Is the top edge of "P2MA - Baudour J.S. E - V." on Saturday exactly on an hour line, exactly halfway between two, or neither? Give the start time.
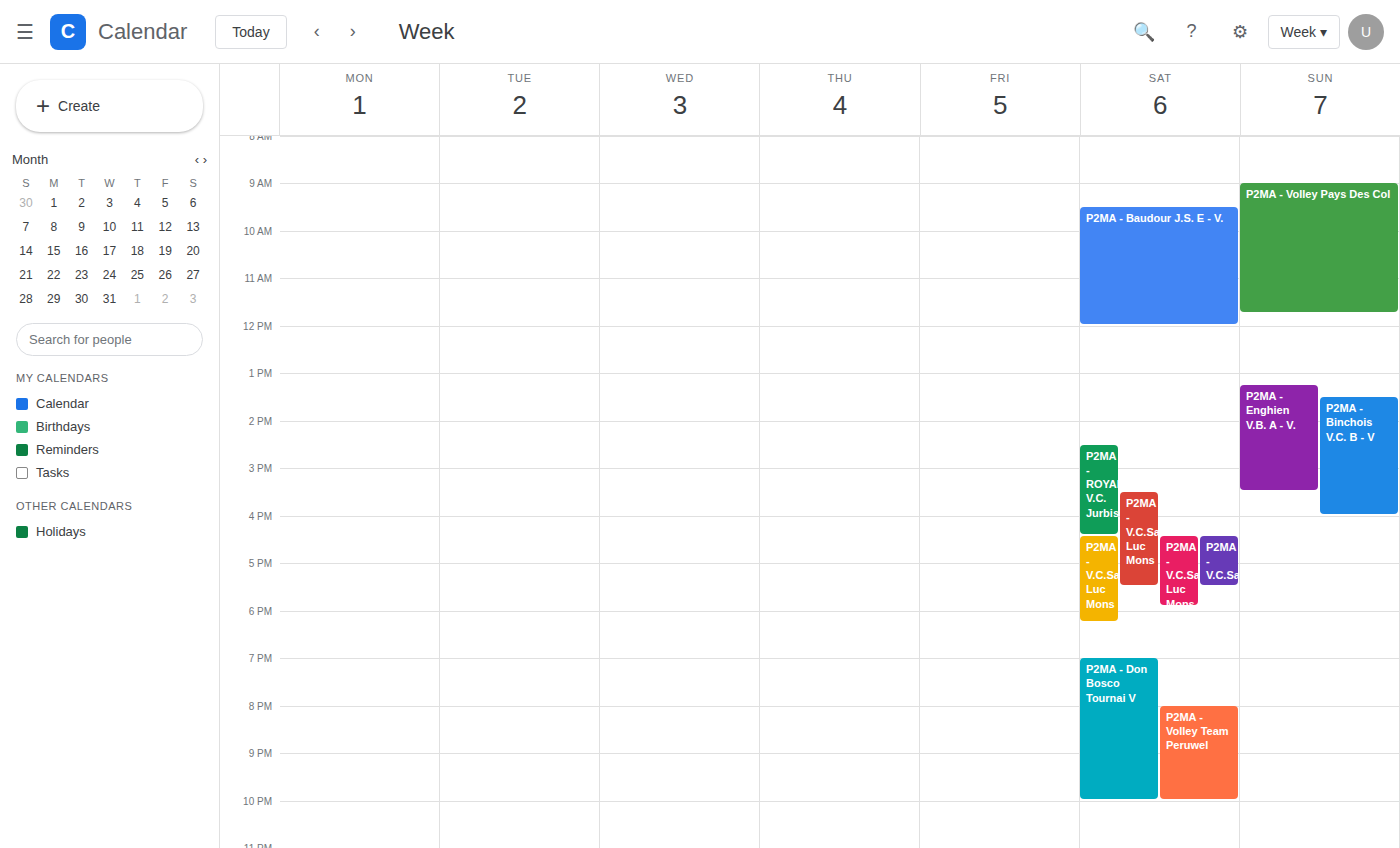
9:30 AM -- halfway between the 9 AM and 10 AM lines.